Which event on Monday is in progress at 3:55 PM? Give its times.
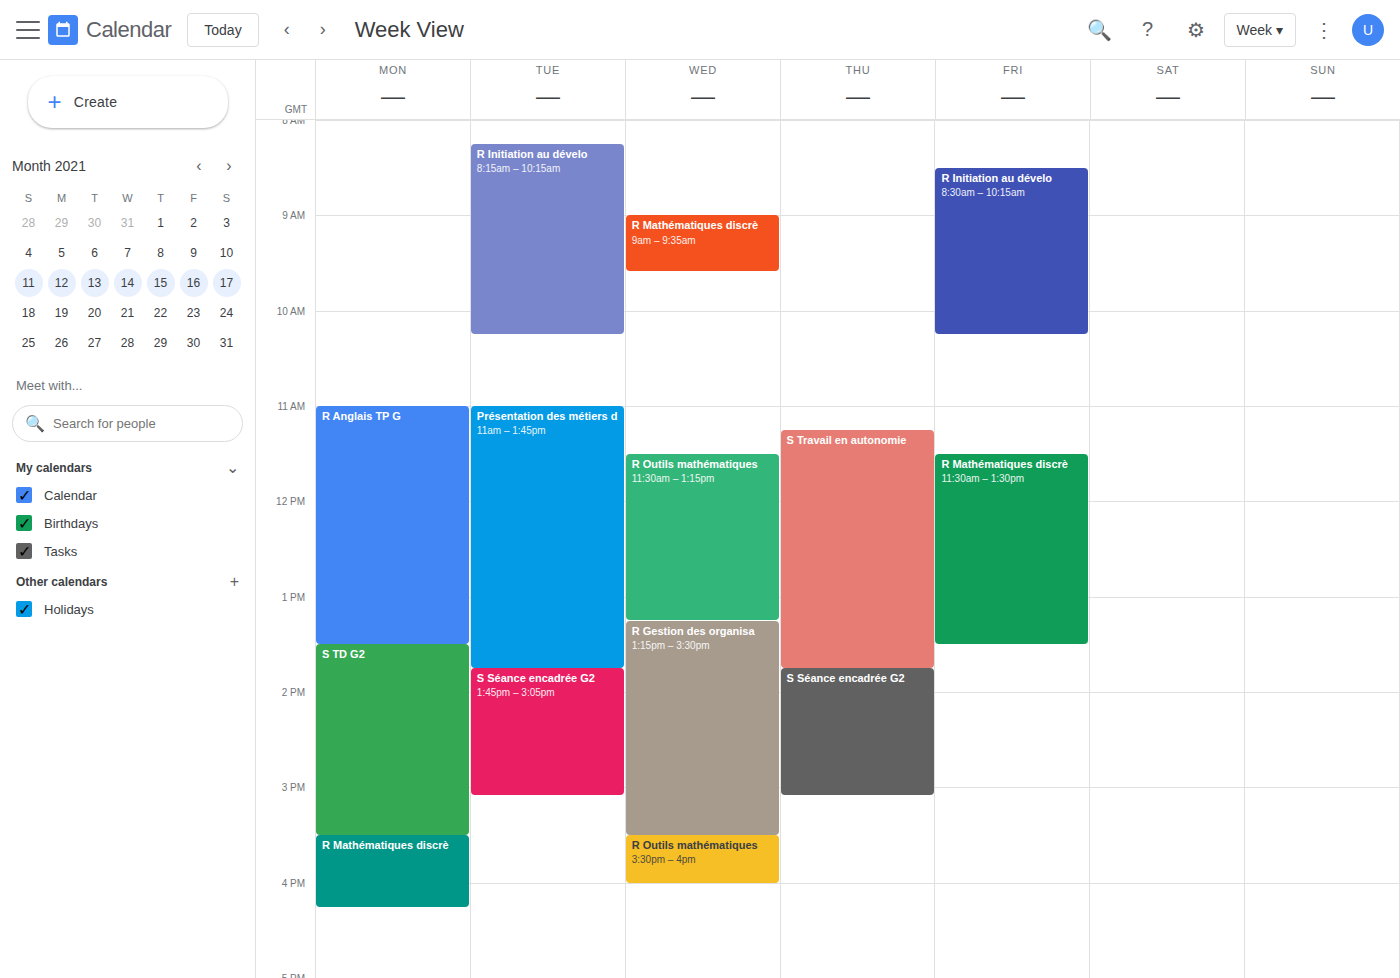
"R Mathématiques discrè", 3:30 PM to 4:15 PM